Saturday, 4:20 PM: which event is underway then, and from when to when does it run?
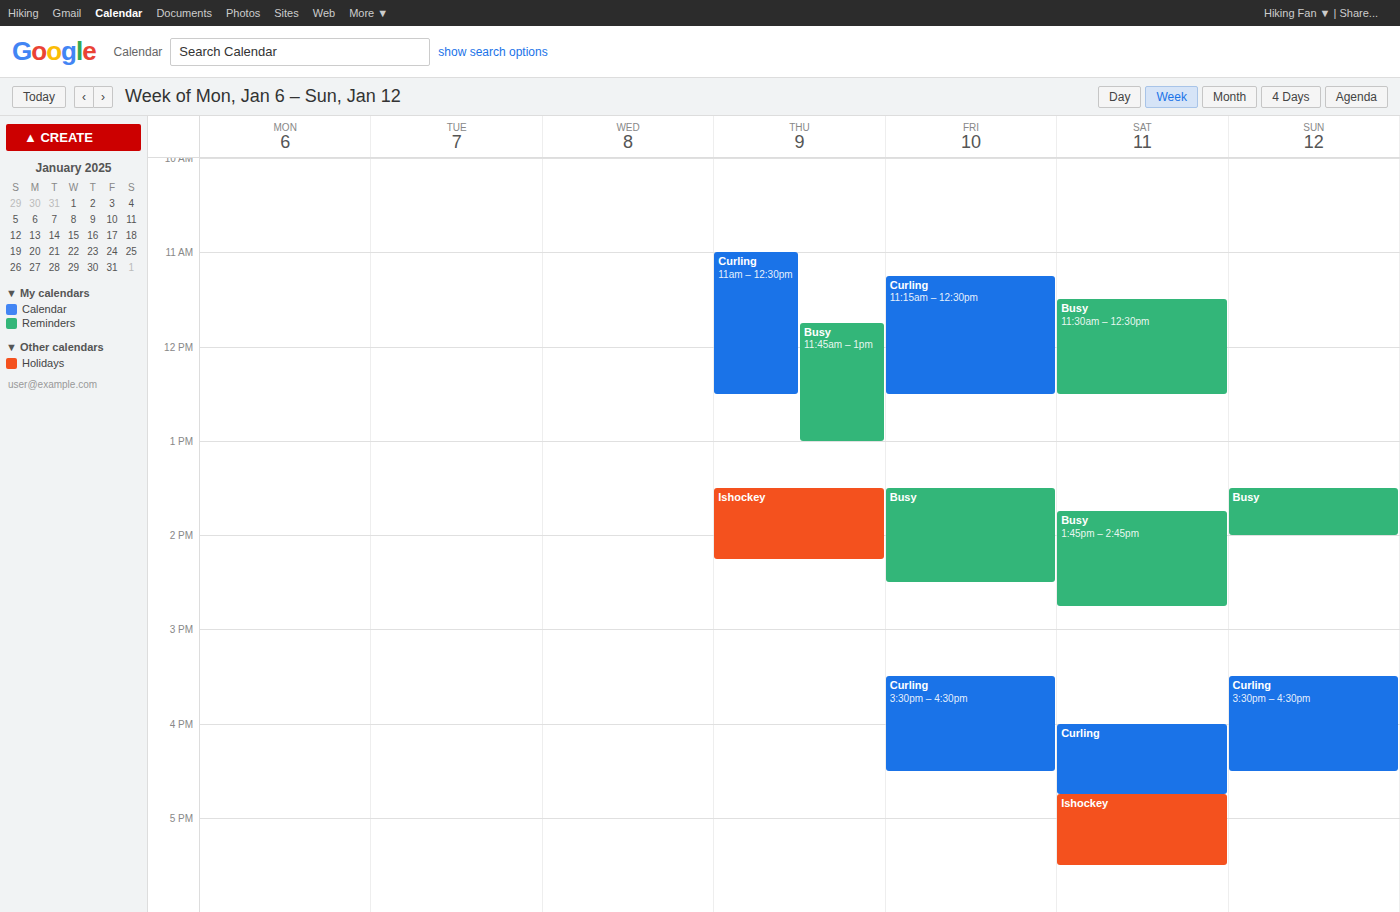
"Curling", 4:00 PM to 4:45 PM